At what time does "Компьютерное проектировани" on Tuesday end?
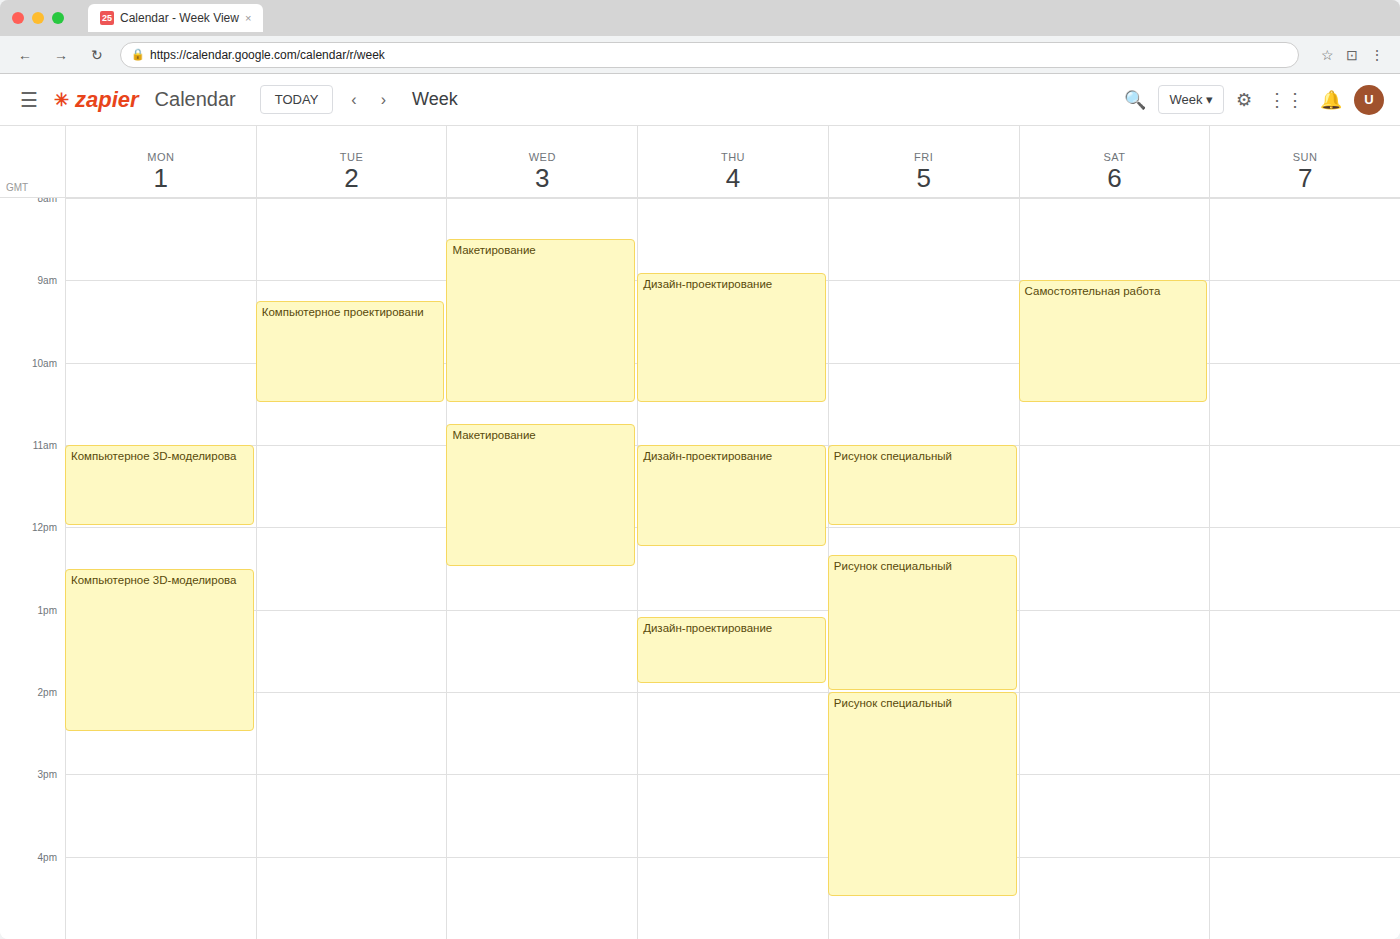
10:30 AM